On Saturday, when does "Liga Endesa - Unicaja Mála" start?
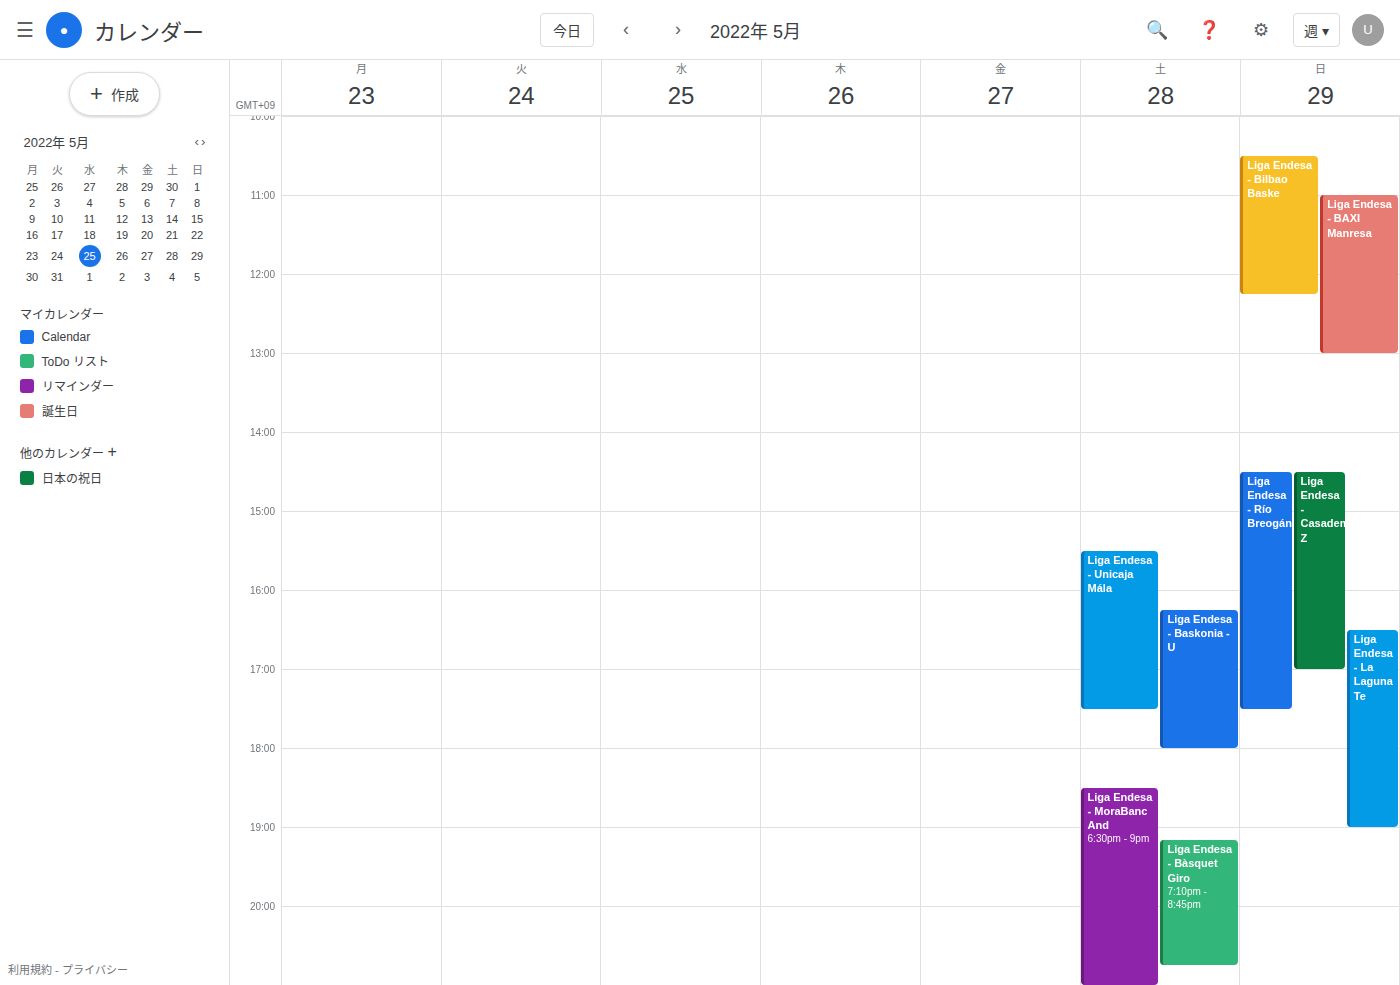
3:30 PM